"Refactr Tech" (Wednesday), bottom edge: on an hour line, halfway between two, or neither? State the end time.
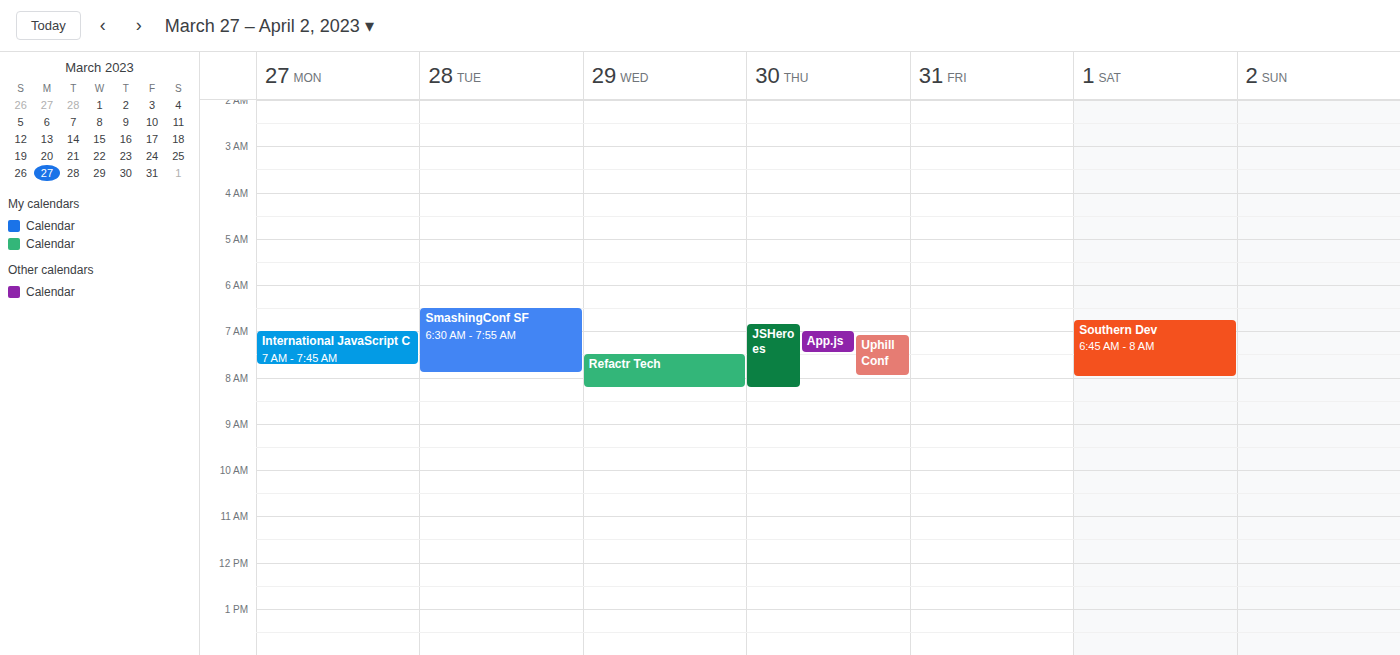
08:15 -- neither: a quarter of the way from the 08:00 line to the 09:00 line.